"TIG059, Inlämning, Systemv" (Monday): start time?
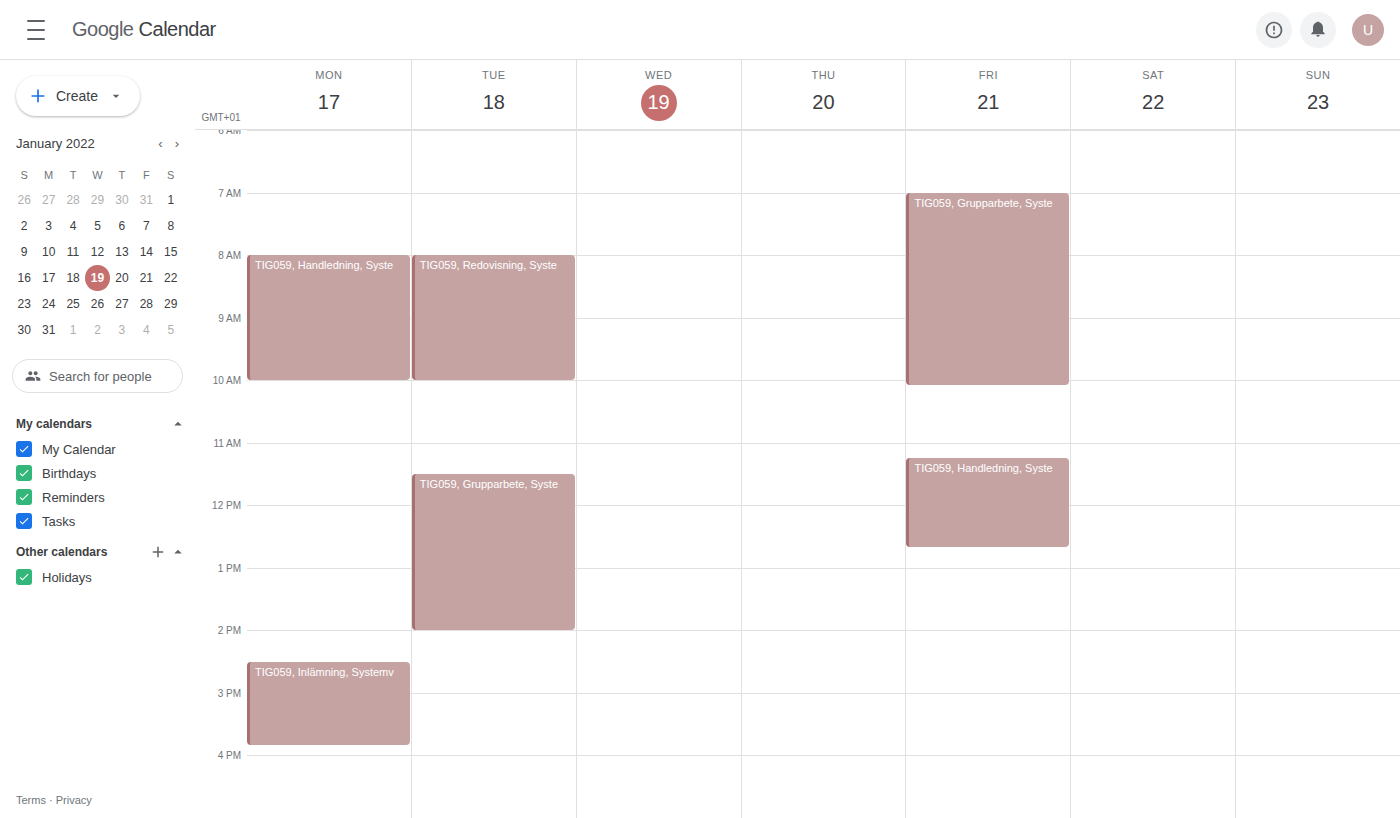
2:30 PM